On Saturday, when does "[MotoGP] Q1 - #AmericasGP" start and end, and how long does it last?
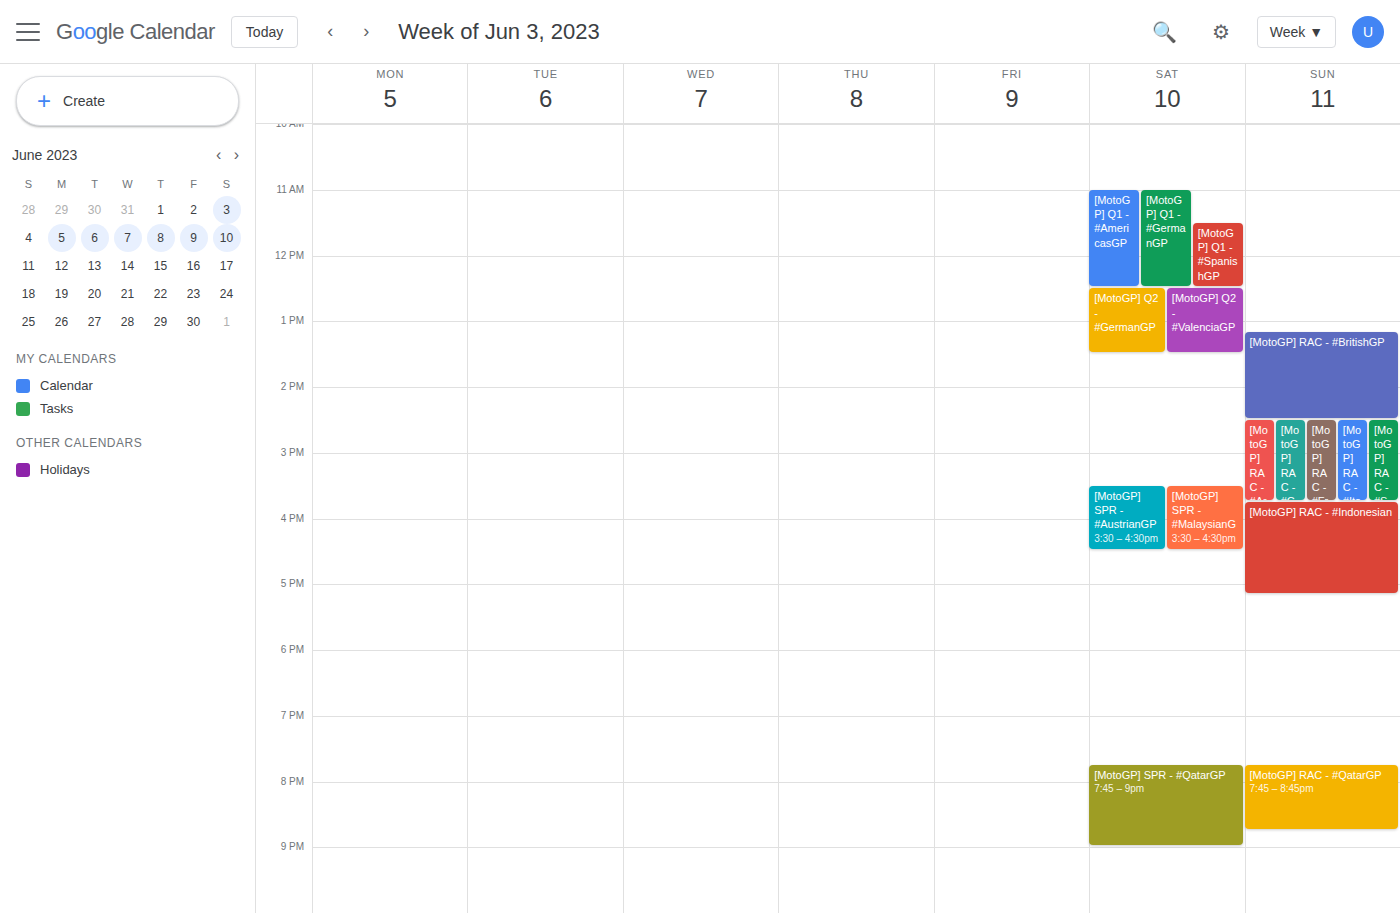
11:00 to 12:30, 1 hour 30 minutes